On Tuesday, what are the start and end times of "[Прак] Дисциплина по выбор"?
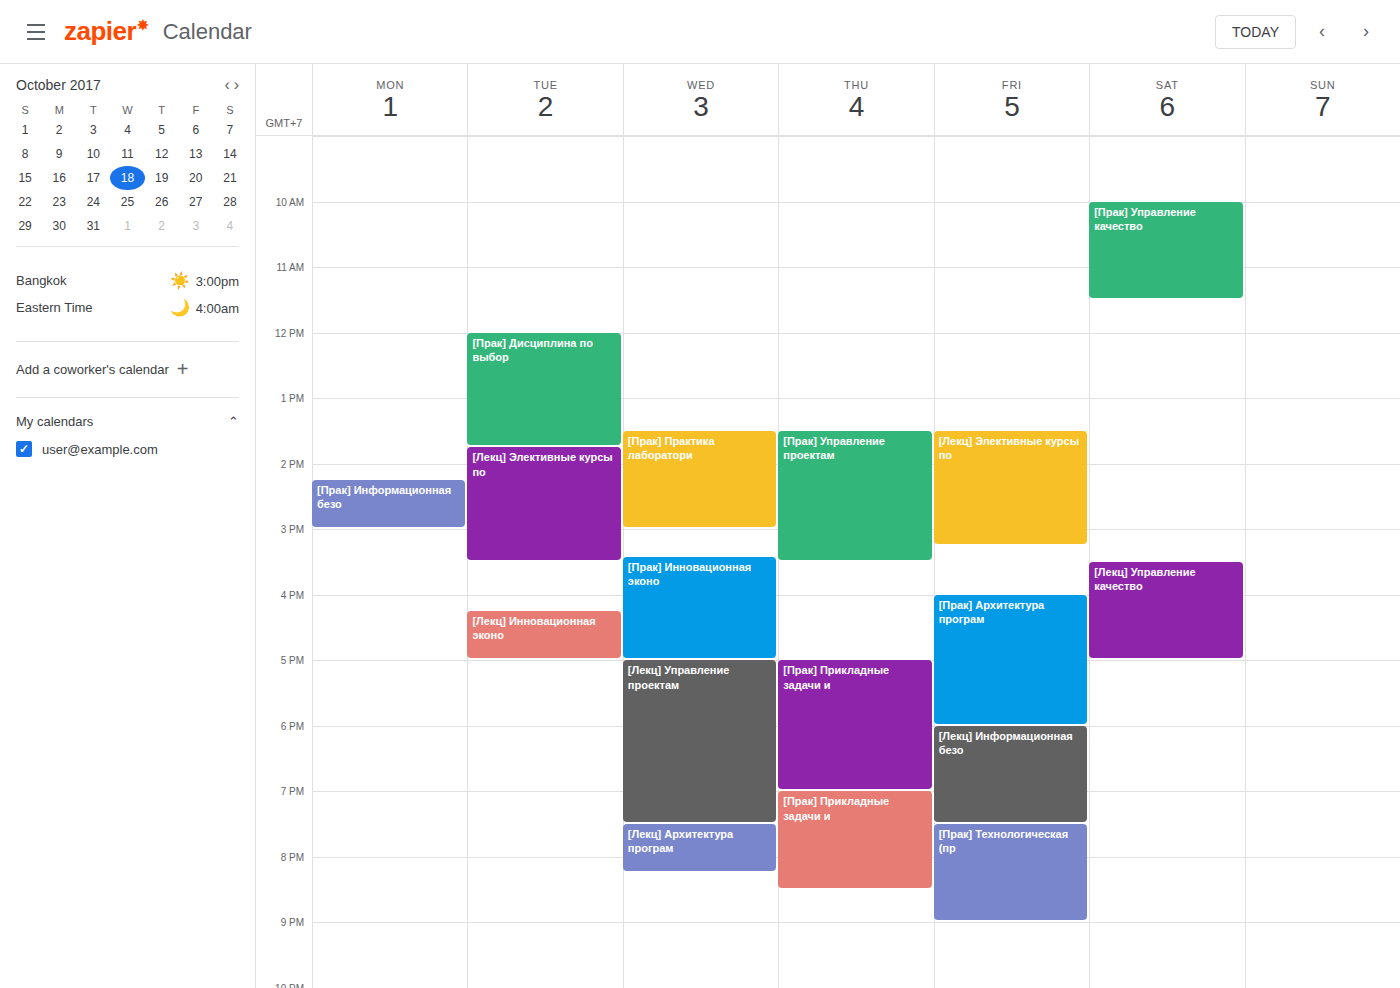
12:00 to 13:45